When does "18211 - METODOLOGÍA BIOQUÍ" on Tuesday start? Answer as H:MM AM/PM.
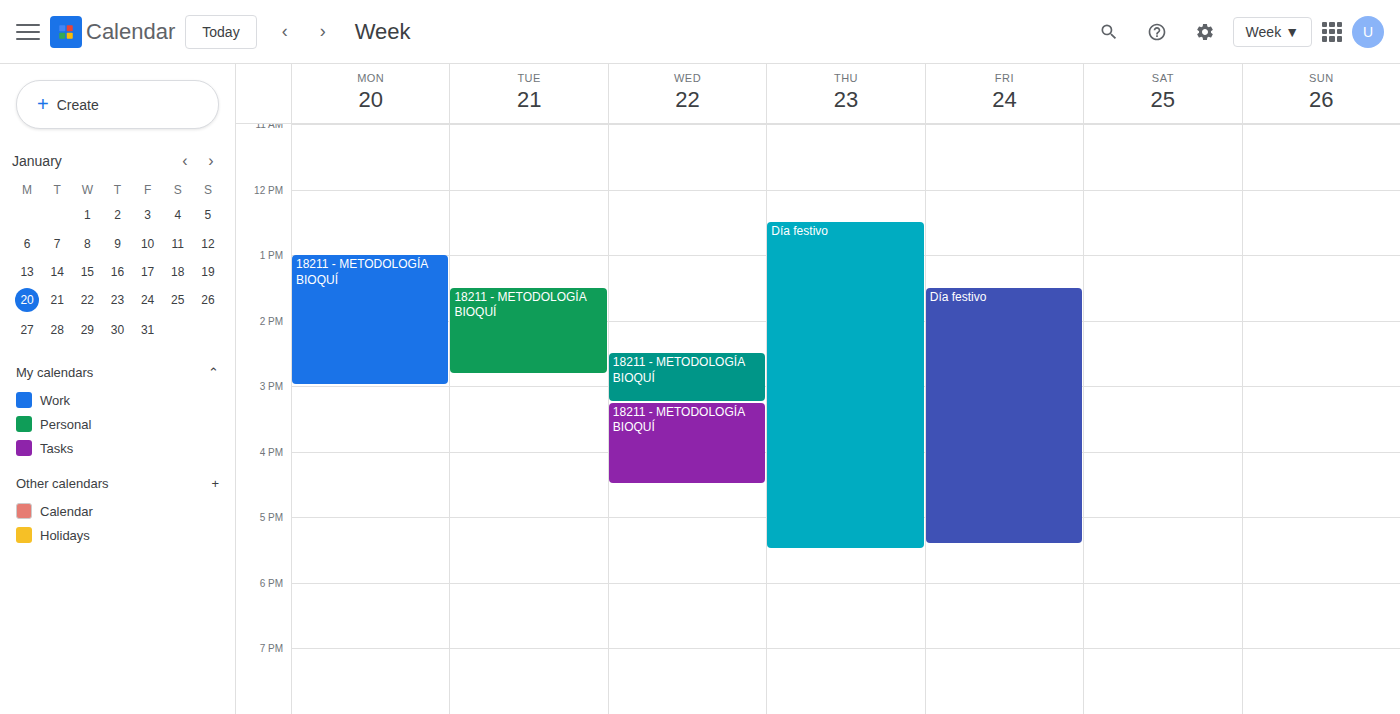
1:30 PM